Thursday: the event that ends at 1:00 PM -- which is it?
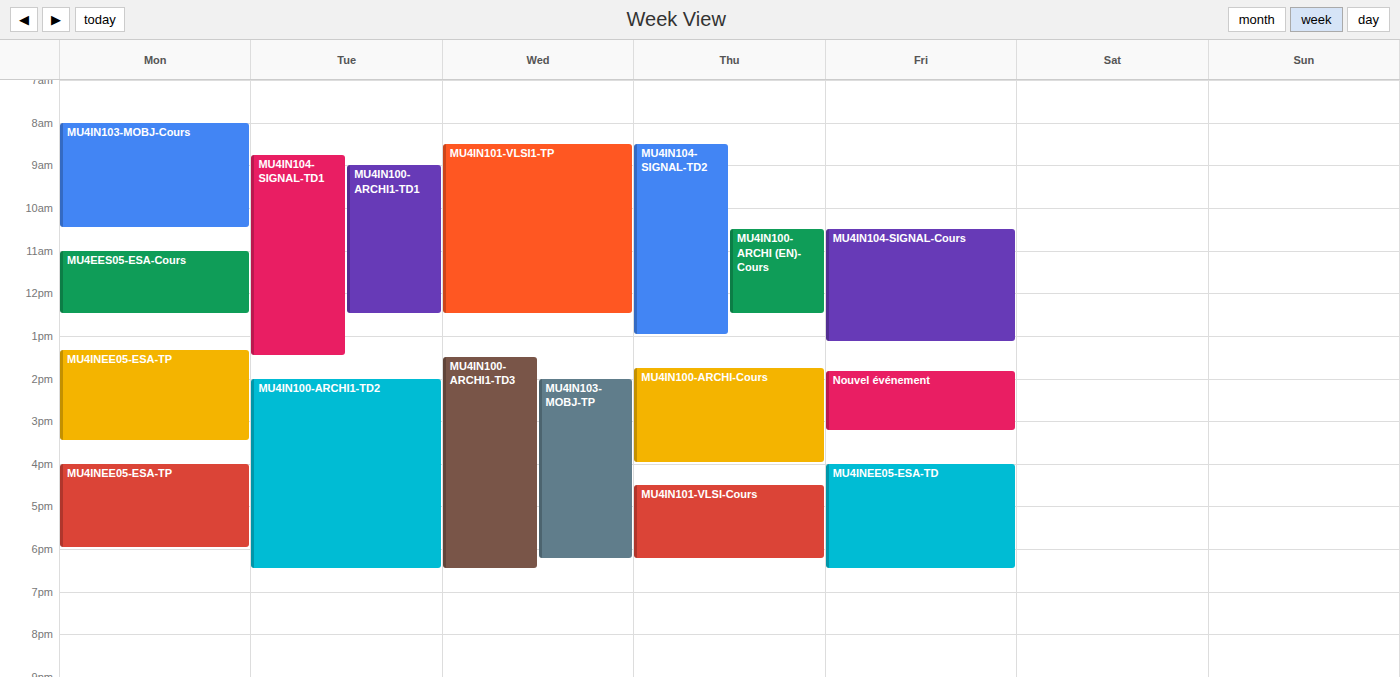
"MU4IN104-SIGNAL-TD2"